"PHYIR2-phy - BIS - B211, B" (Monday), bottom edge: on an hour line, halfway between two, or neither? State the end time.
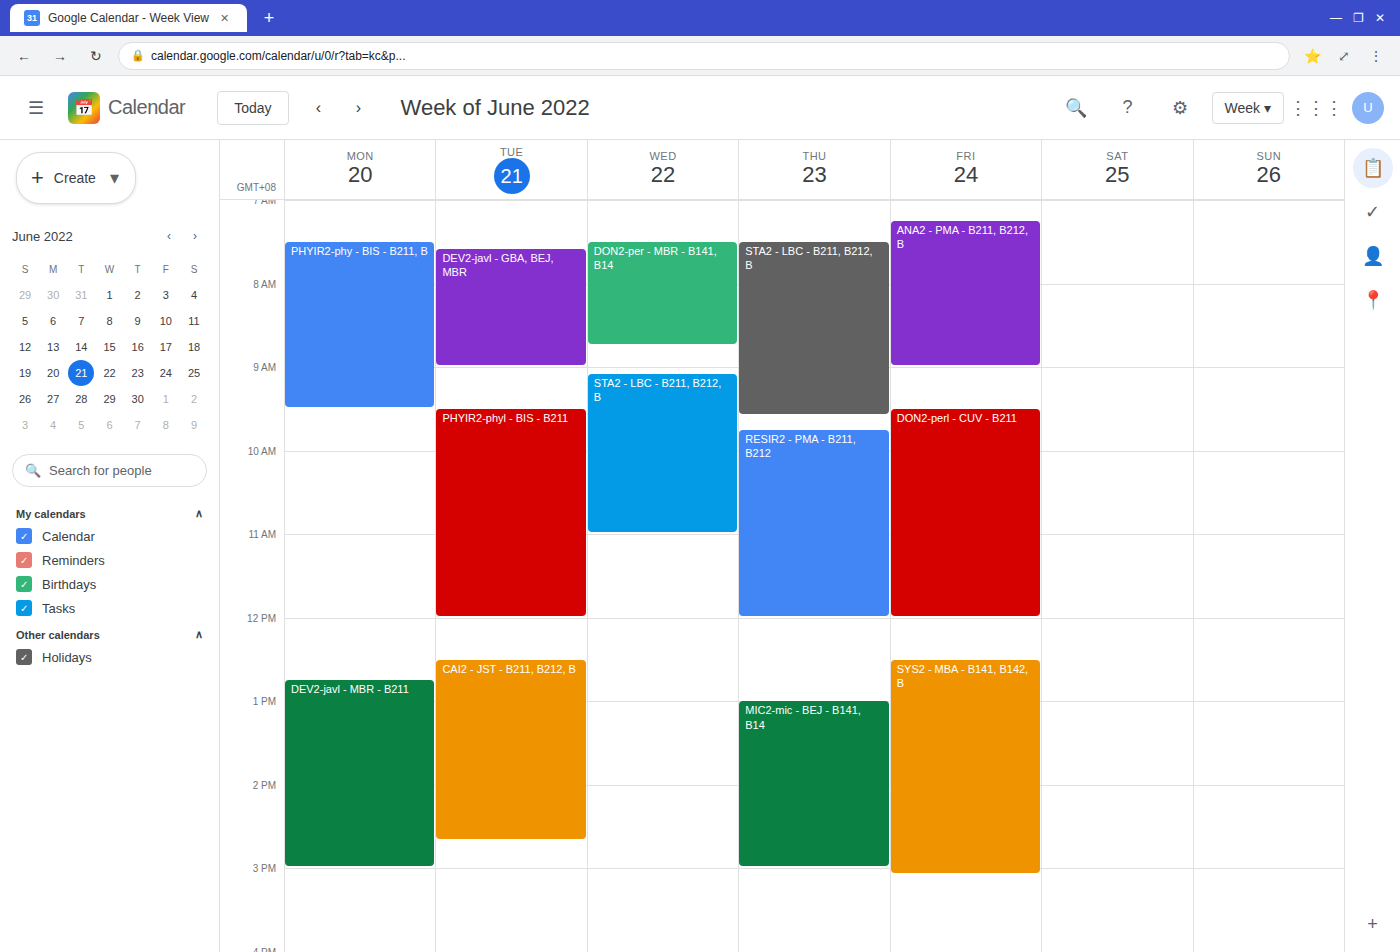
9:30 AM -- halfway between the 9 AM and 10 AM lines.